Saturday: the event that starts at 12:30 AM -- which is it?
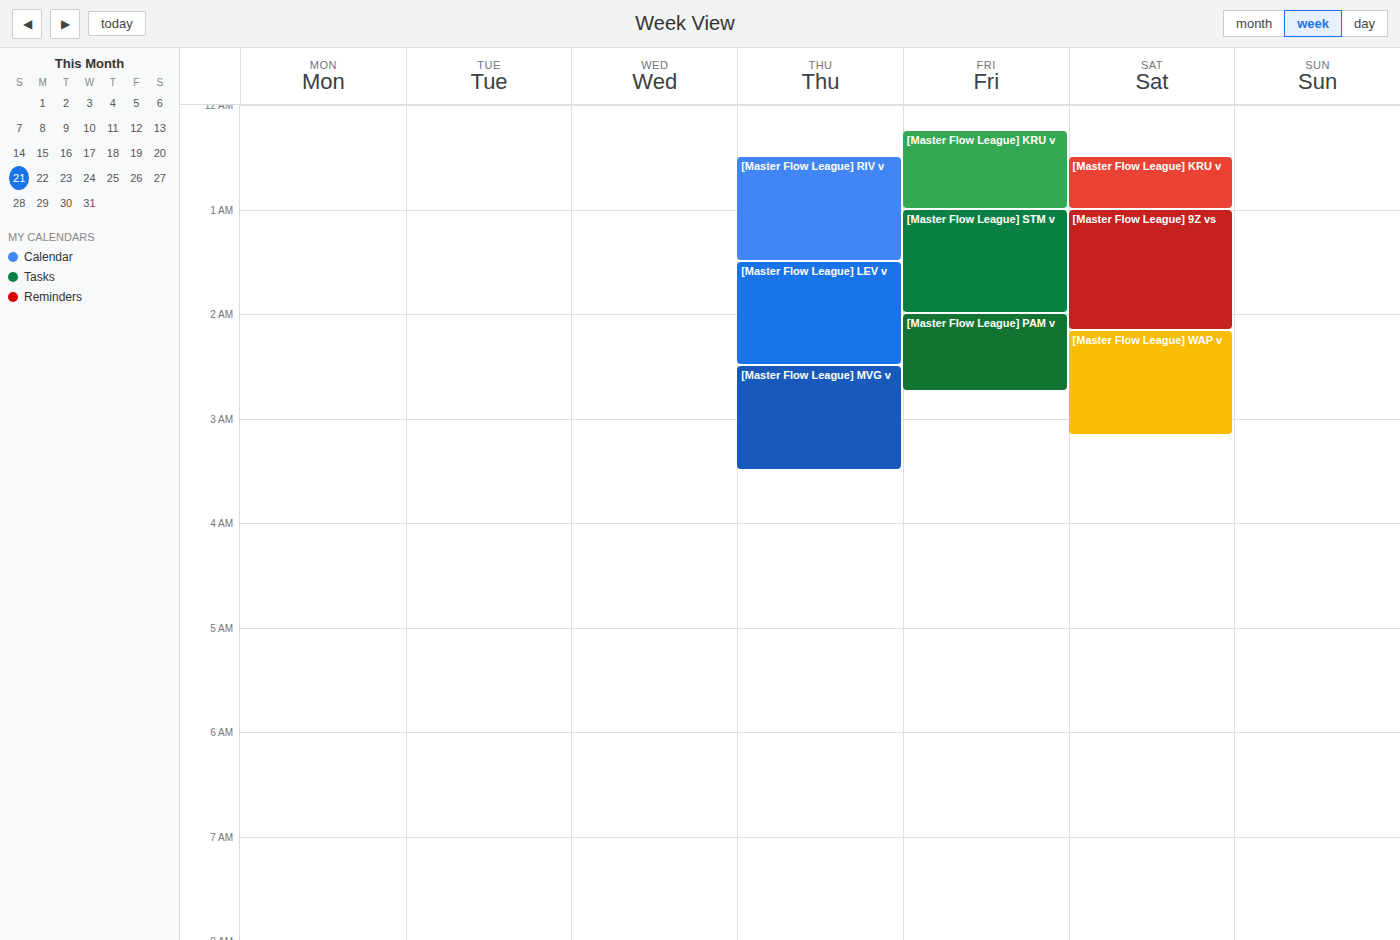
"[Master Flow League] KRU v"